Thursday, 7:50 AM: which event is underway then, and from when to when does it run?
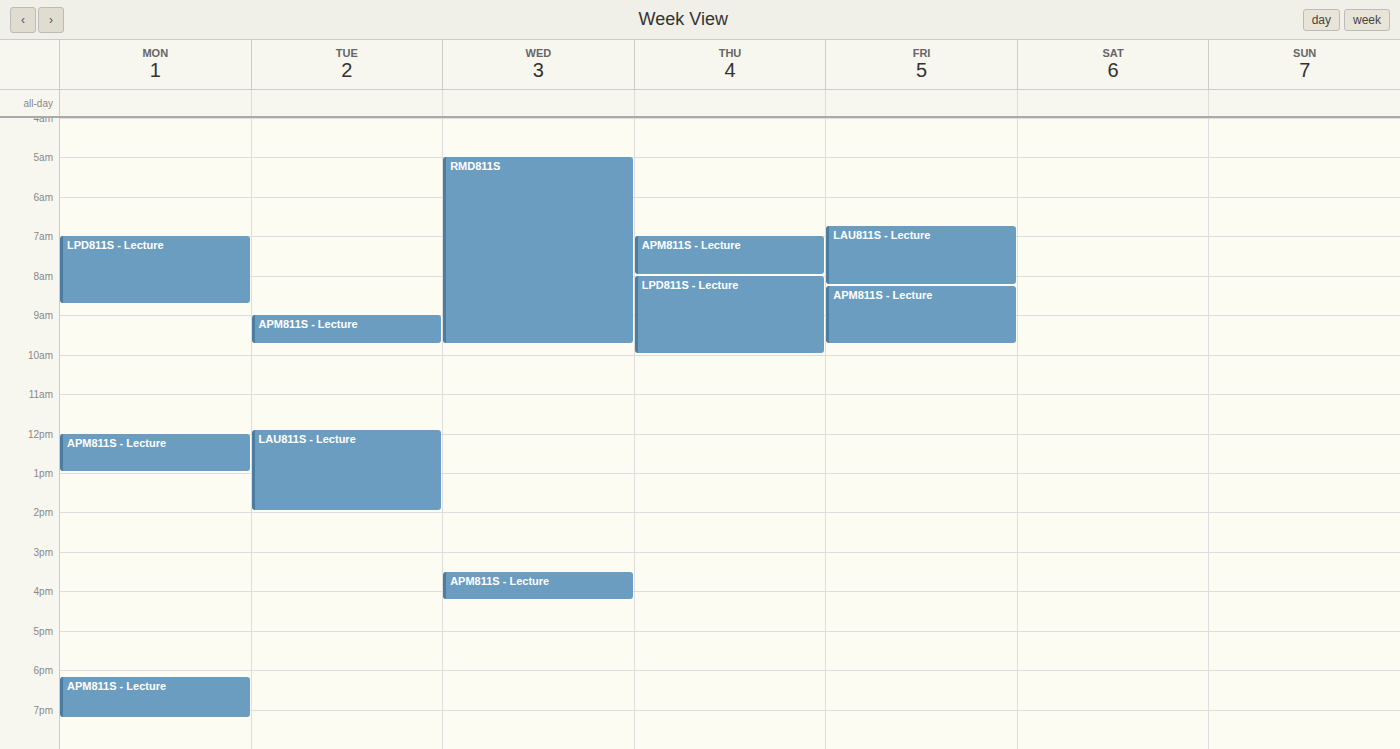
"APM811S - Lecture", 7:00 AM to 8:00 AM